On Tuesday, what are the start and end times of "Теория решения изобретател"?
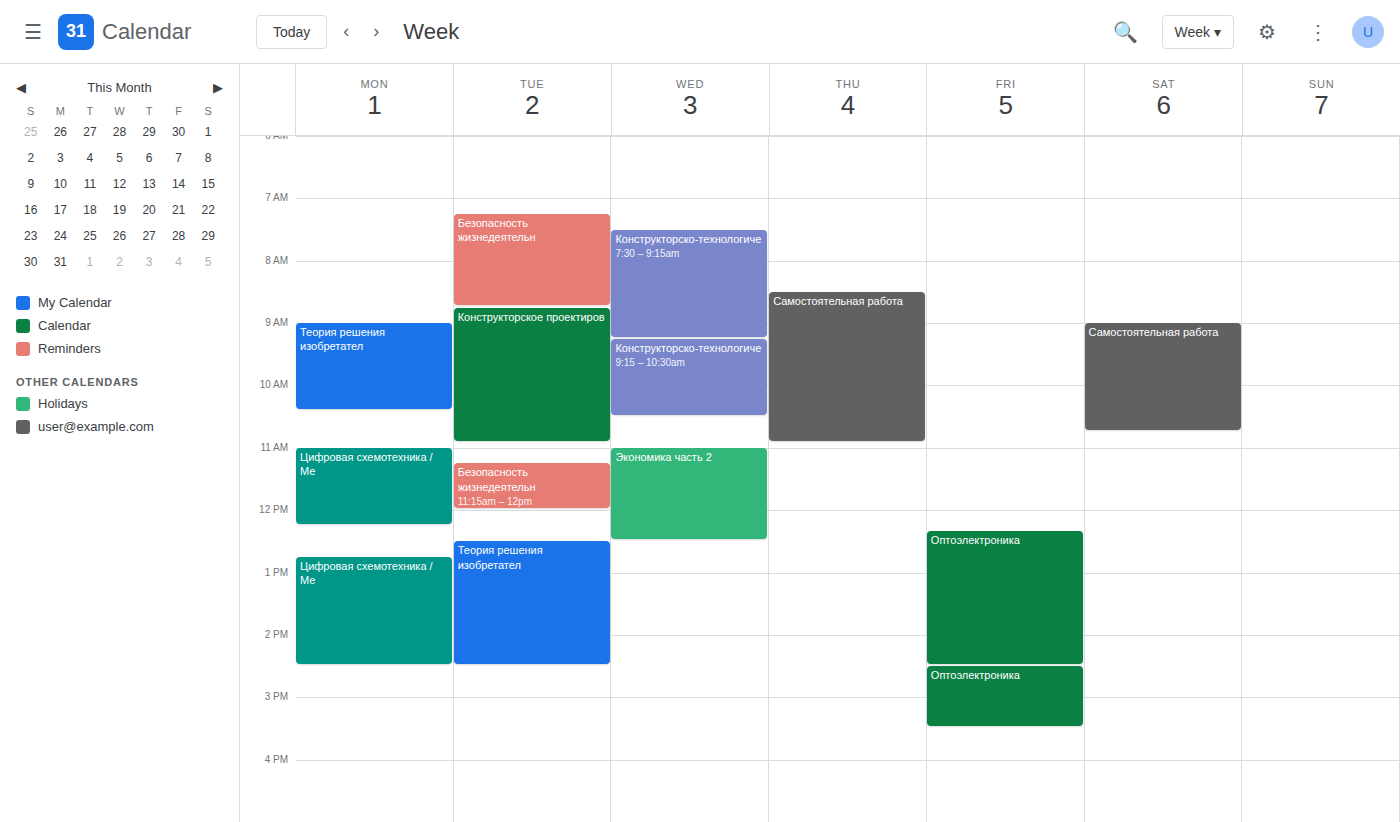
12:30 PM to 2:30 PM